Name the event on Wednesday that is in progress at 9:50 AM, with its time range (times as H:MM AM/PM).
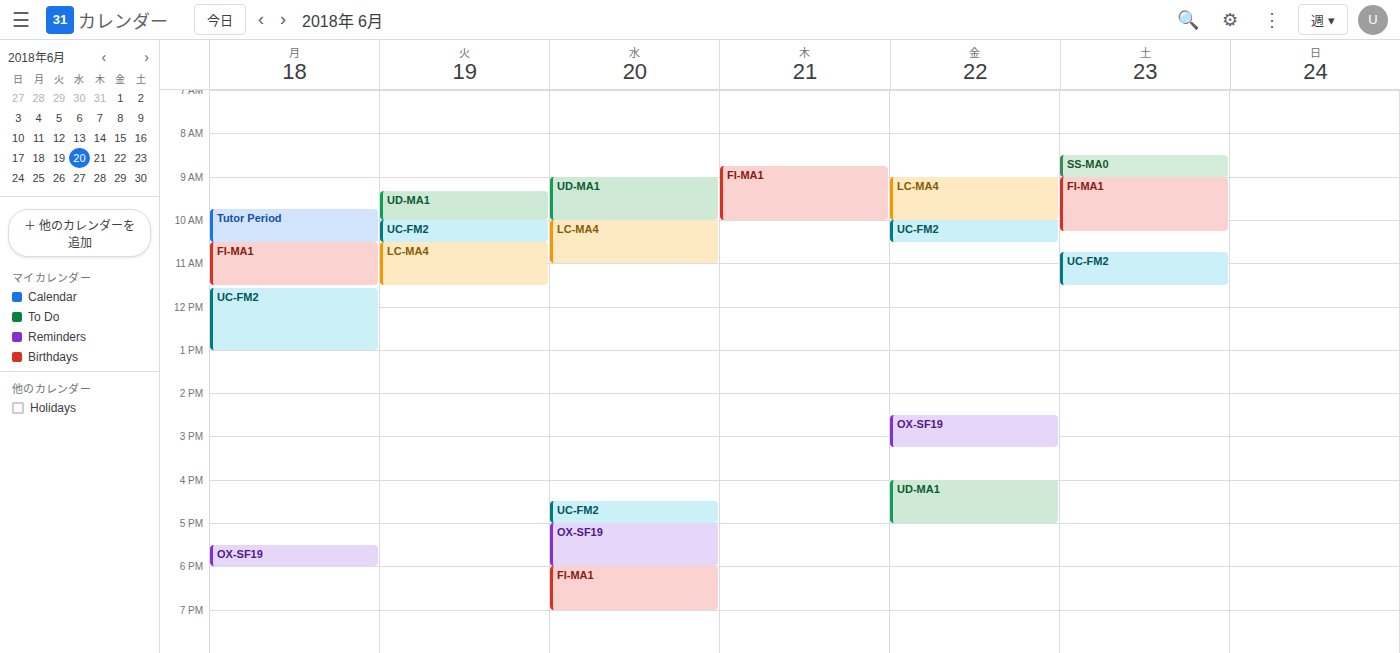
"UD-MA1", 9:00 AM to 10:00 AM